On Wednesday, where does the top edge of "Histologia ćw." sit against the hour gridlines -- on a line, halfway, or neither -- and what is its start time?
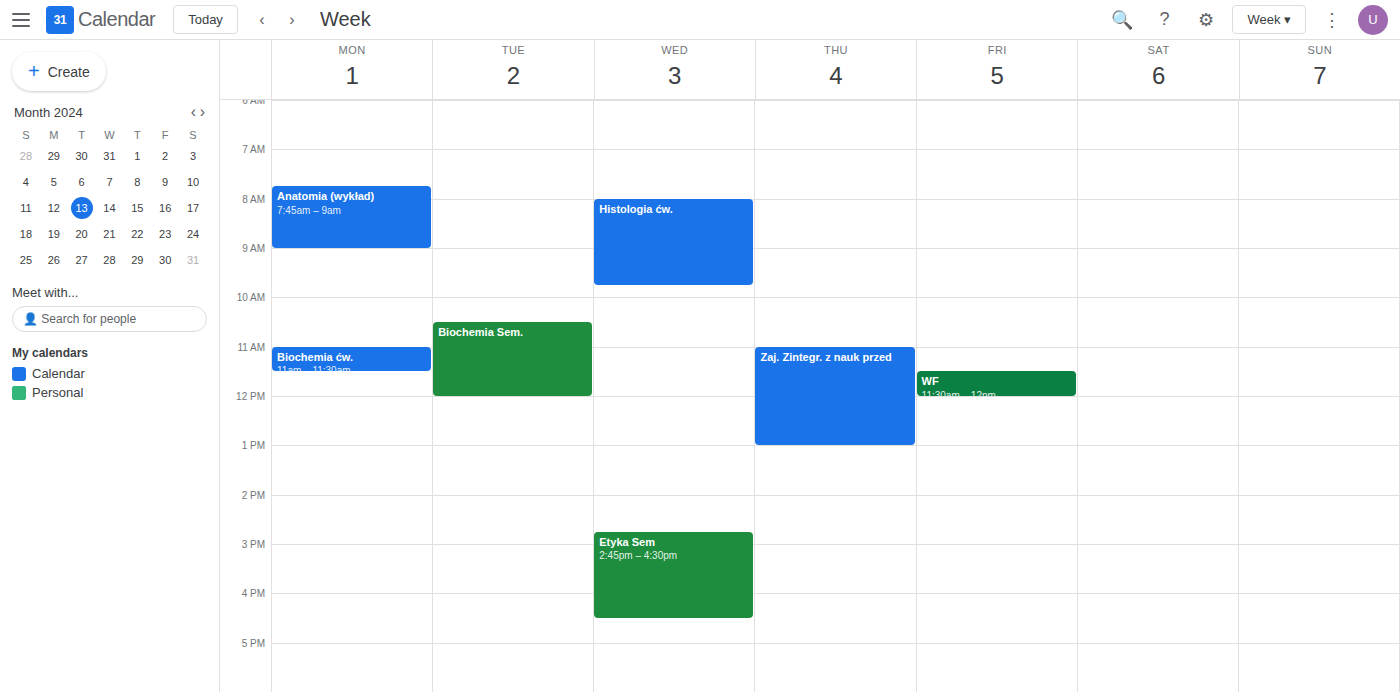
8:00 AM -- exactly on the 8 AM line.